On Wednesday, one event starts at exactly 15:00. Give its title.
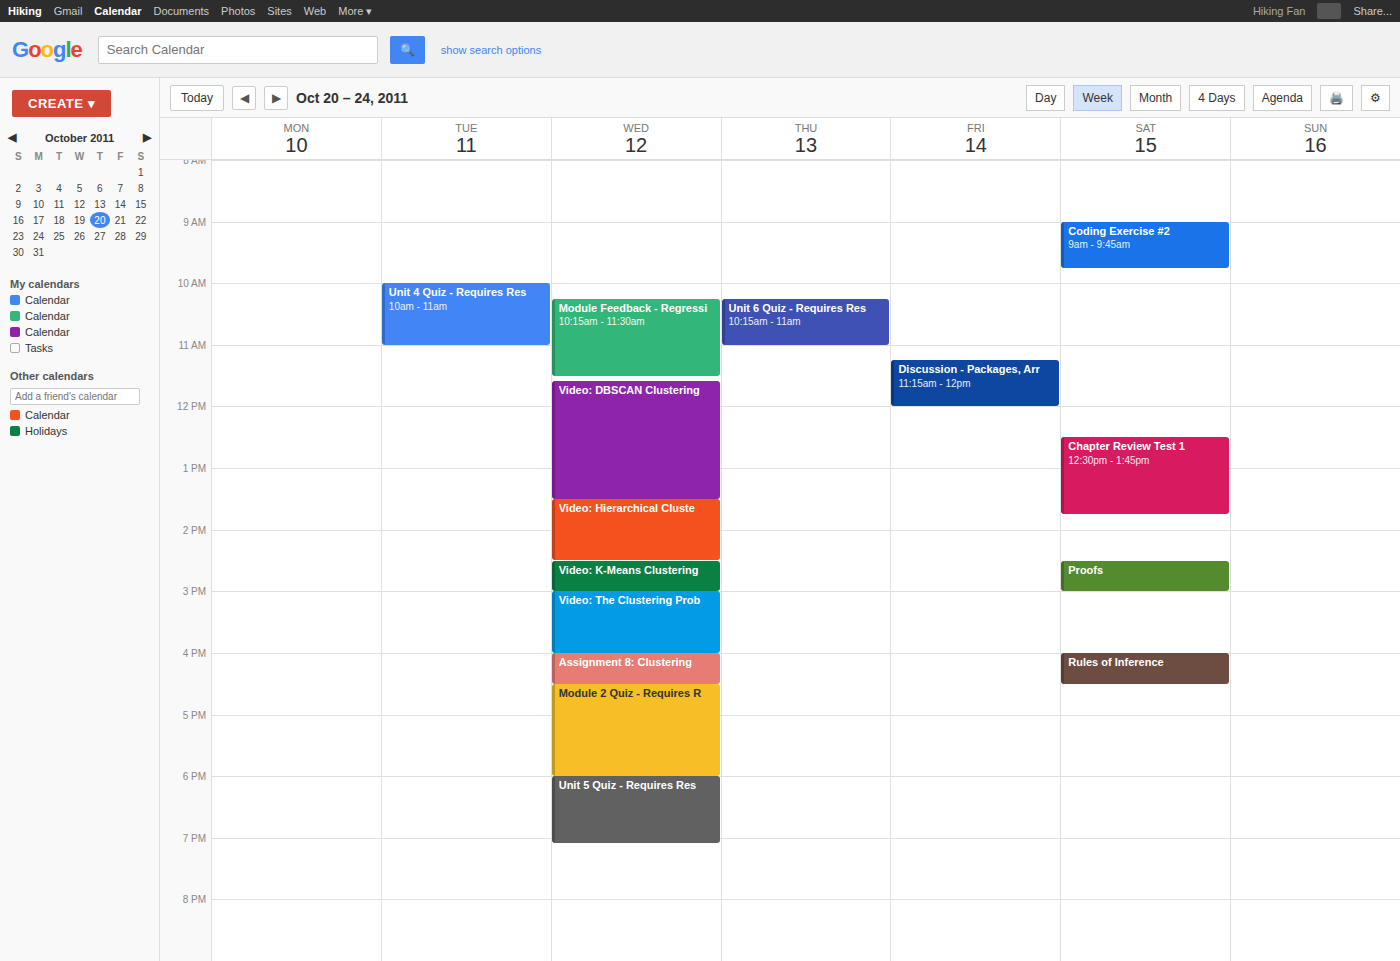
"Video: The Clustering Prob"